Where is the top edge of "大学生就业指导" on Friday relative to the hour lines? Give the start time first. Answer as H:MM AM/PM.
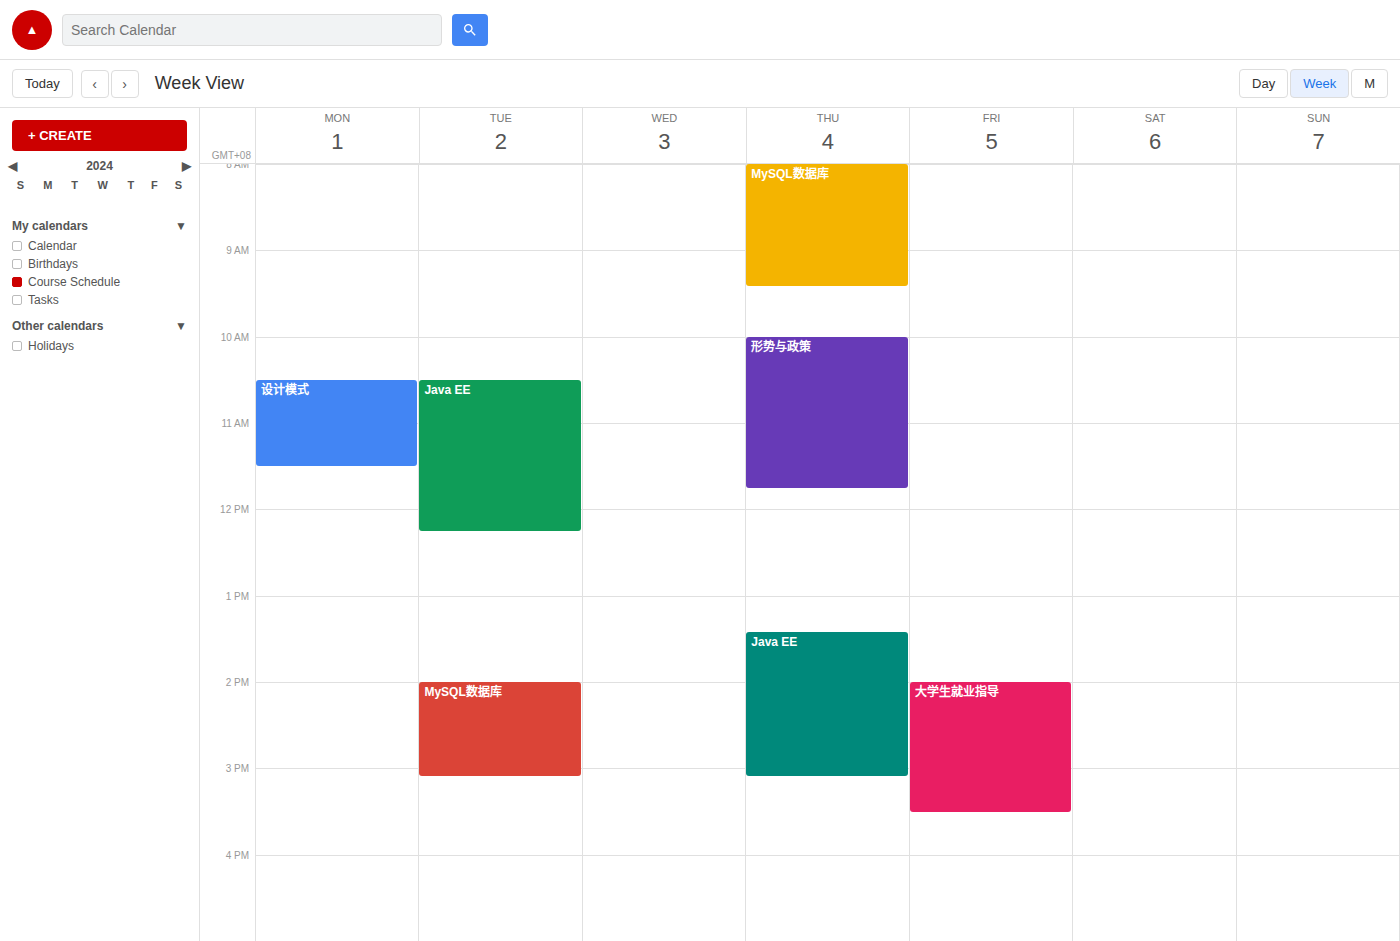
2:00 PM -- exactly on the 2 PM line.